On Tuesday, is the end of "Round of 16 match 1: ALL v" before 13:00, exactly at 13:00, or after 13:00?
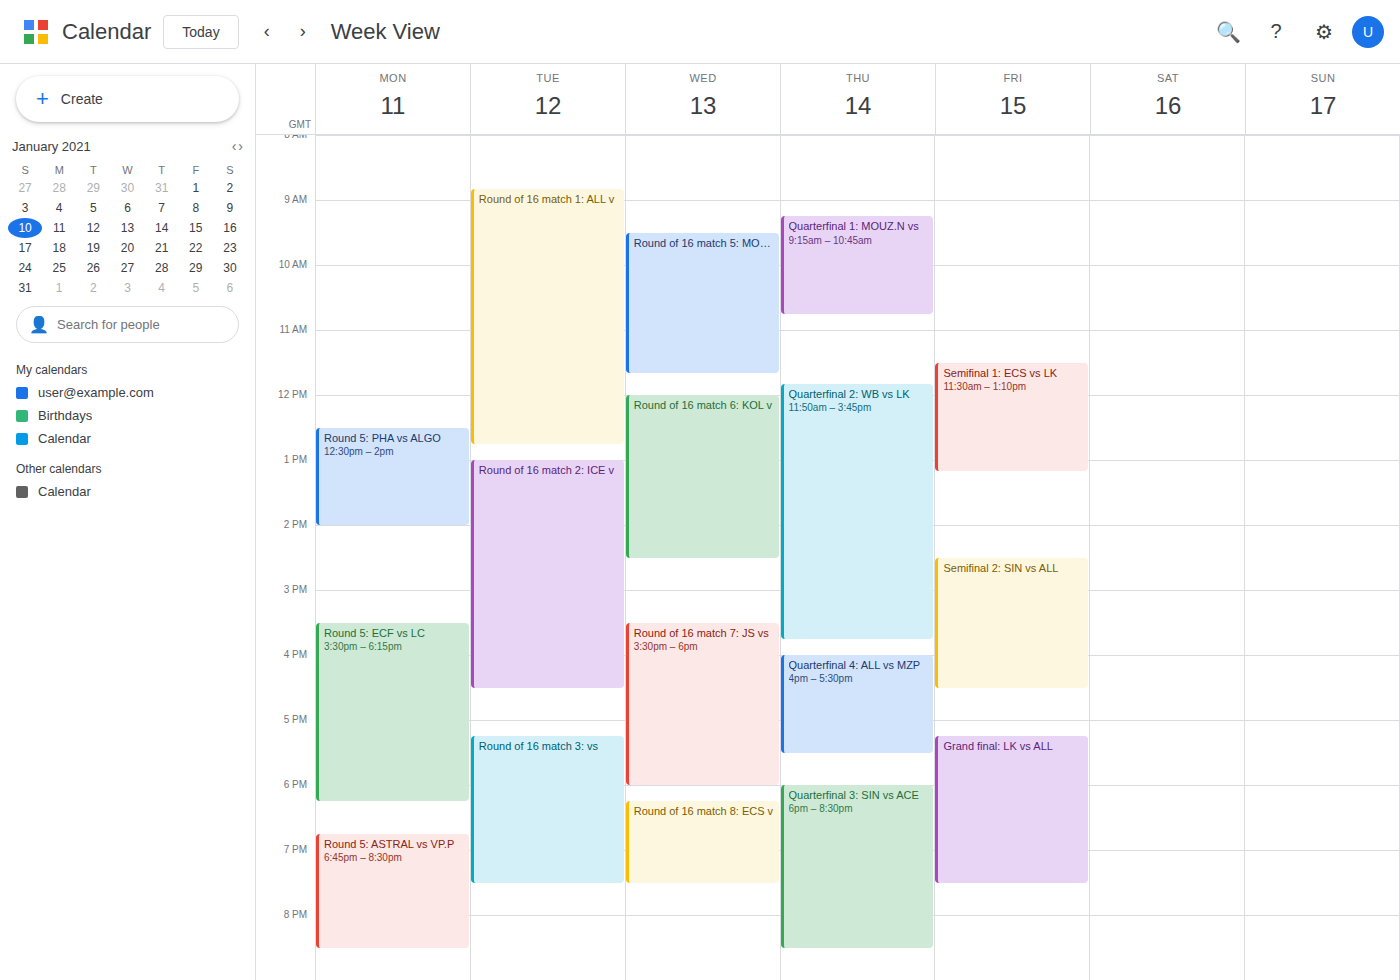
12:45 -- before 13:00, 15 minutes above the 13:00 line.